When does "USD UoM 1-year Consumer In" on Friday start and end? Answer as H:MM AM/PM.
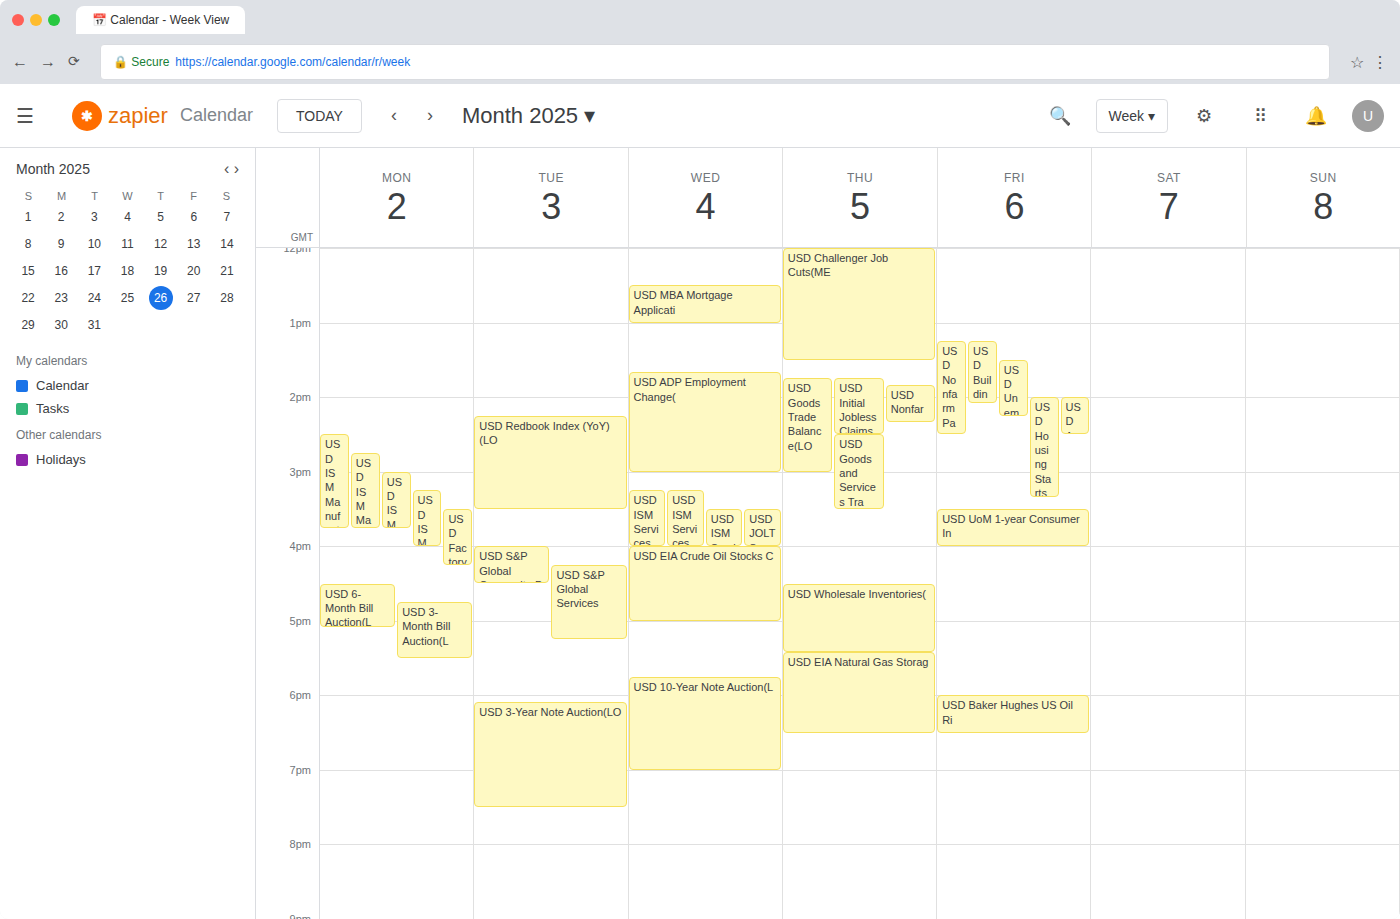
3:30 PM to 4:00 PM